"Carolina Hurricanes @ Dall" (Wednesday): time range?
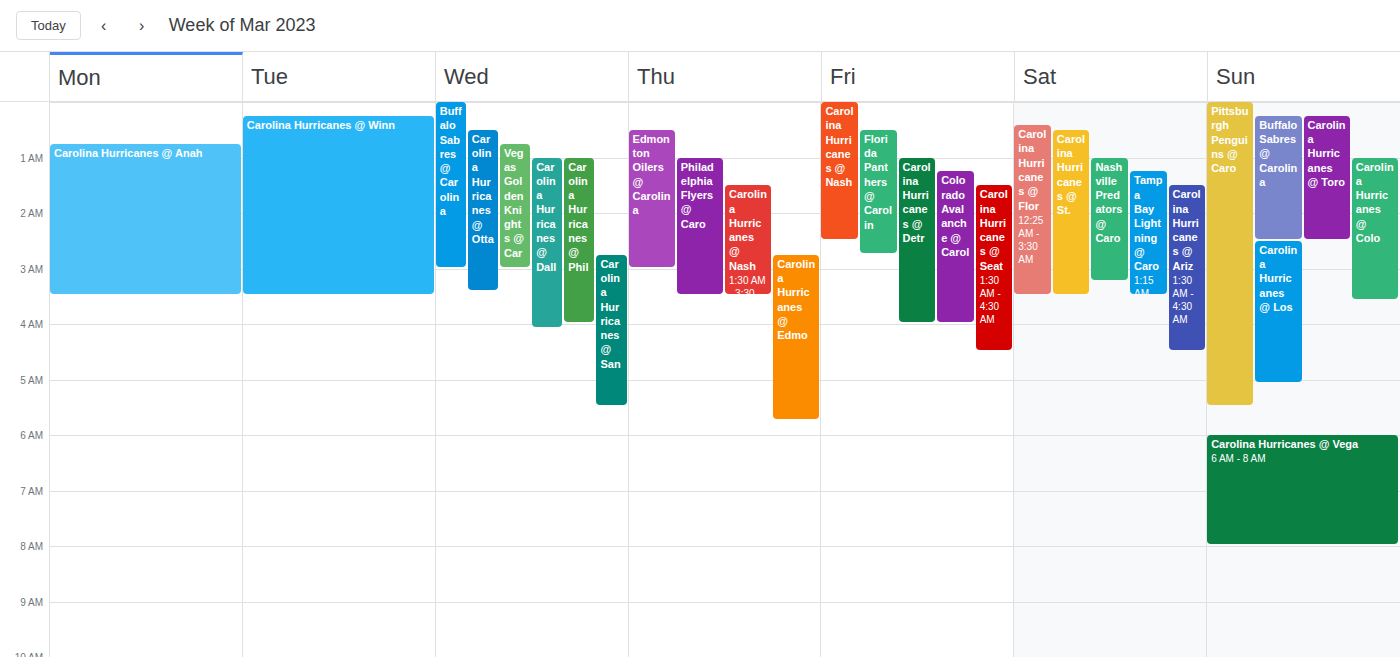
1:00 AM to 4:05 AM